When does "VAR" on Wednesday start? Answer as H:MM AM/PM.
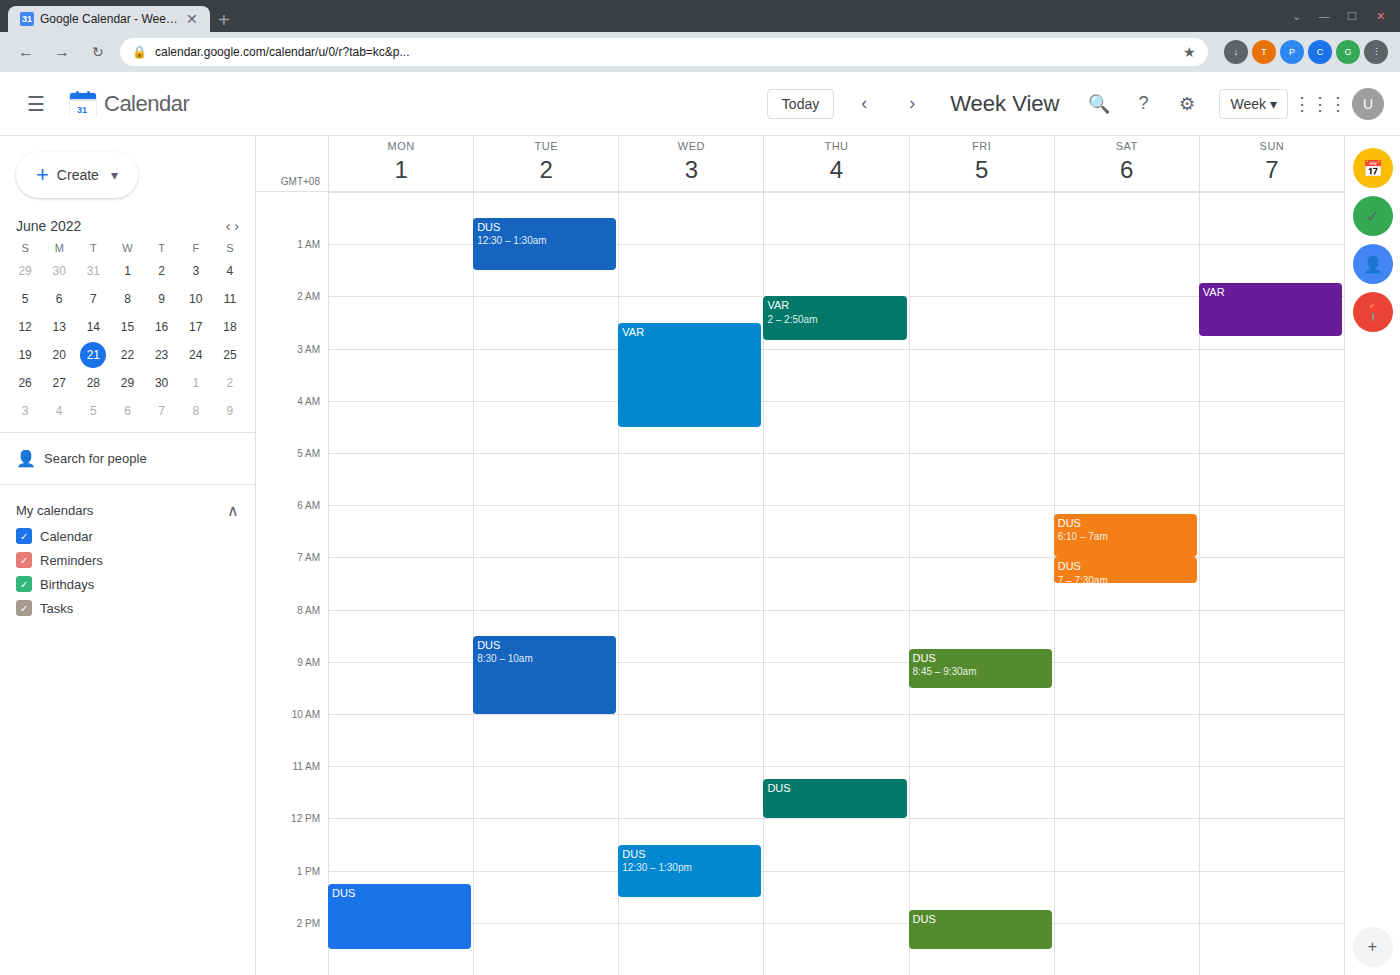
2:30 AM